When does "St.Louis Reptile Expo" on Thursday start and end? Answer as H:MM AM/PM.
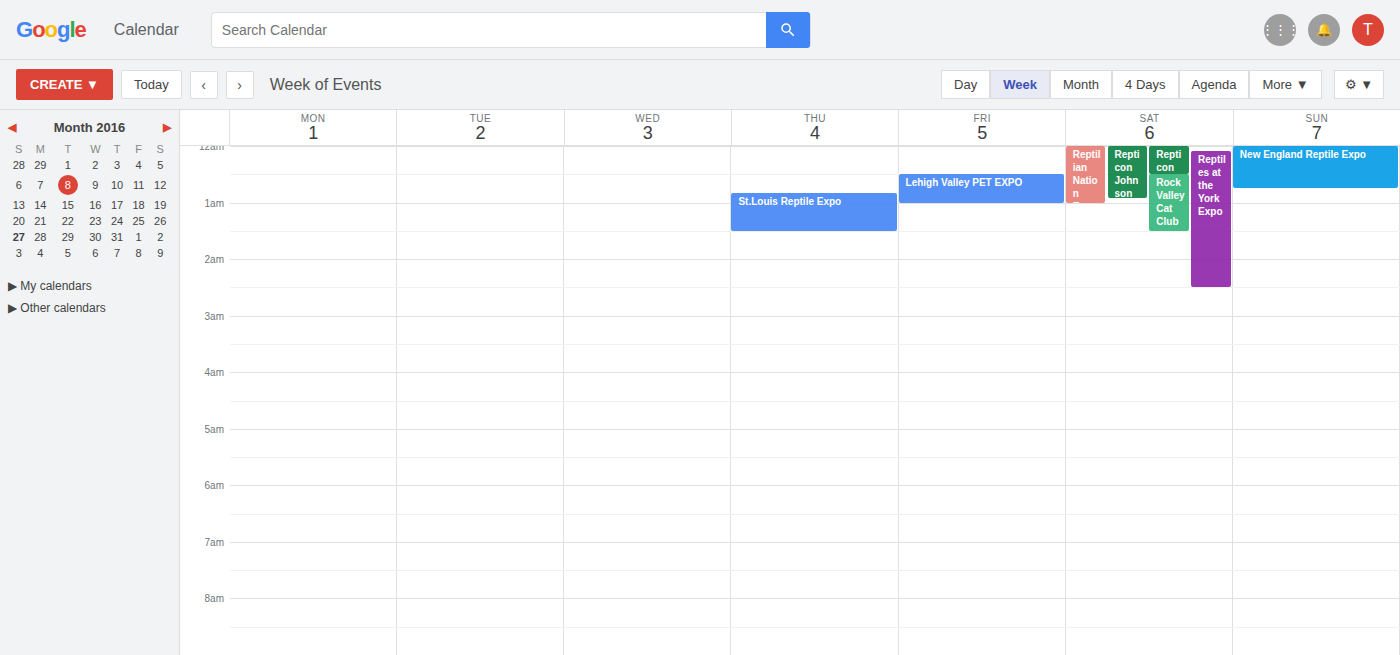
12:50 AM to 1:30 AM